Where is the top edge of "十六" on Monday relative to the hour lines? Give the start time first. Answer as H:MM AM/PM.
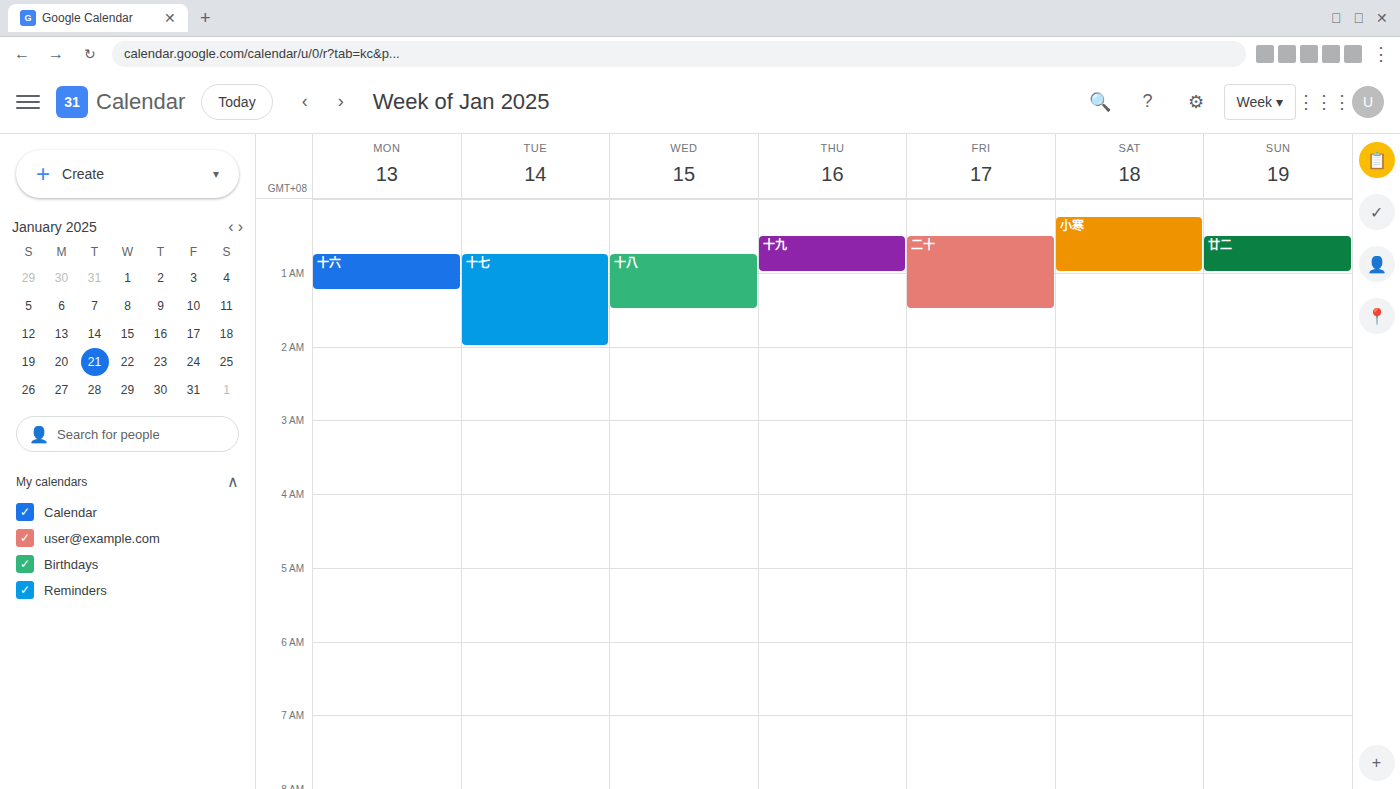
12:45 AM -- neither: three quarters of the way from the 12 AM line to the 1 AM line.